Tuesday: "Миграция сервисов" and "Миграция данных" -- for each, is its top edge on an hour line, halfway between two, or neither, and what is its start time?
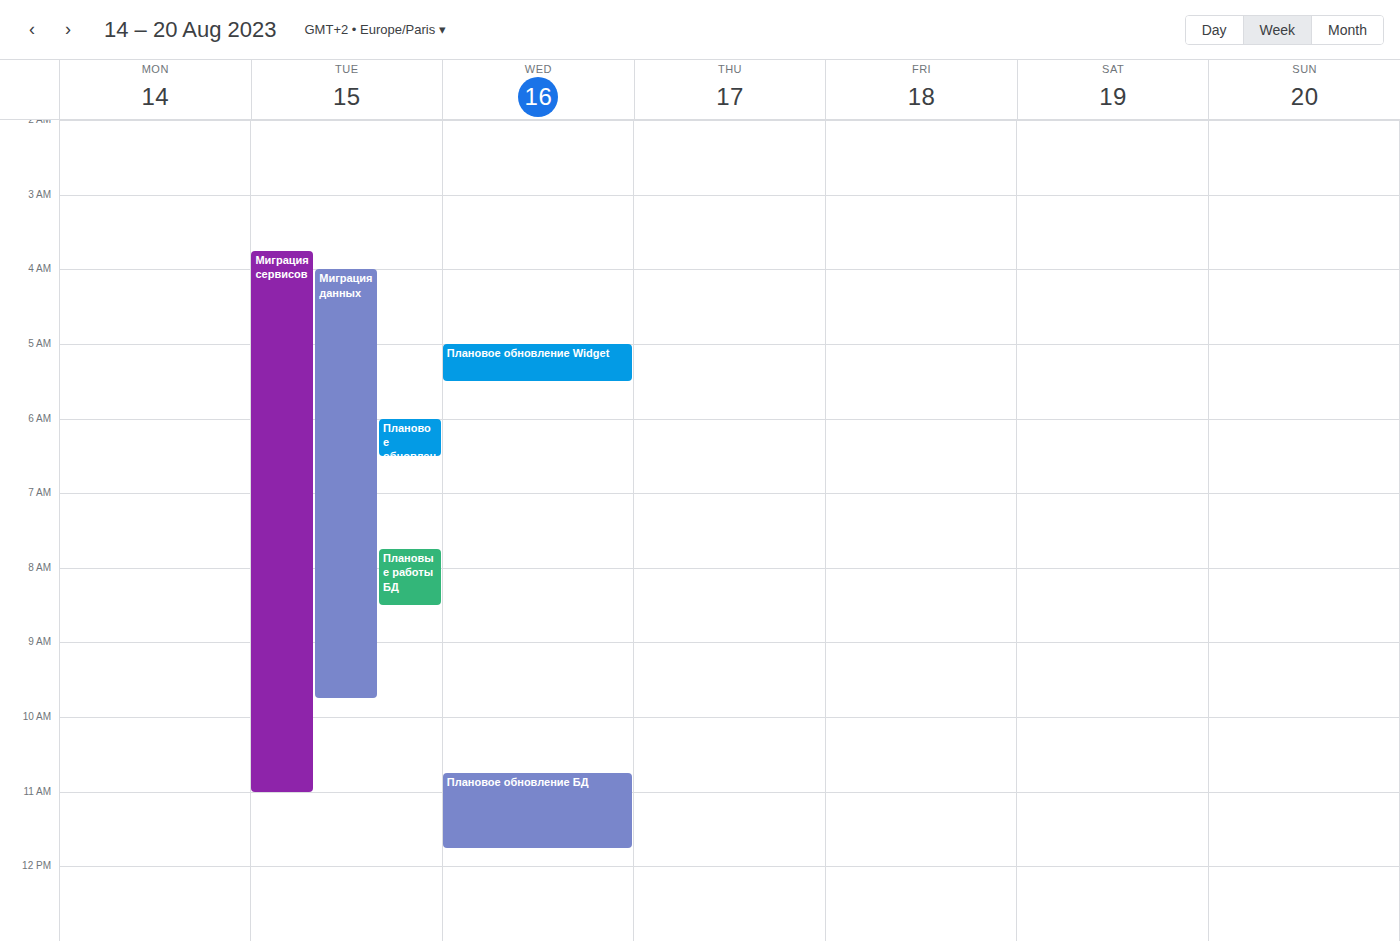
"Миграция сервисов": 3:45 AM, neither: three quarters of the way from the 3 AM line to the 4 AM line. "Миграция данных": 4:00 AM, exactly on the 4 AM line.